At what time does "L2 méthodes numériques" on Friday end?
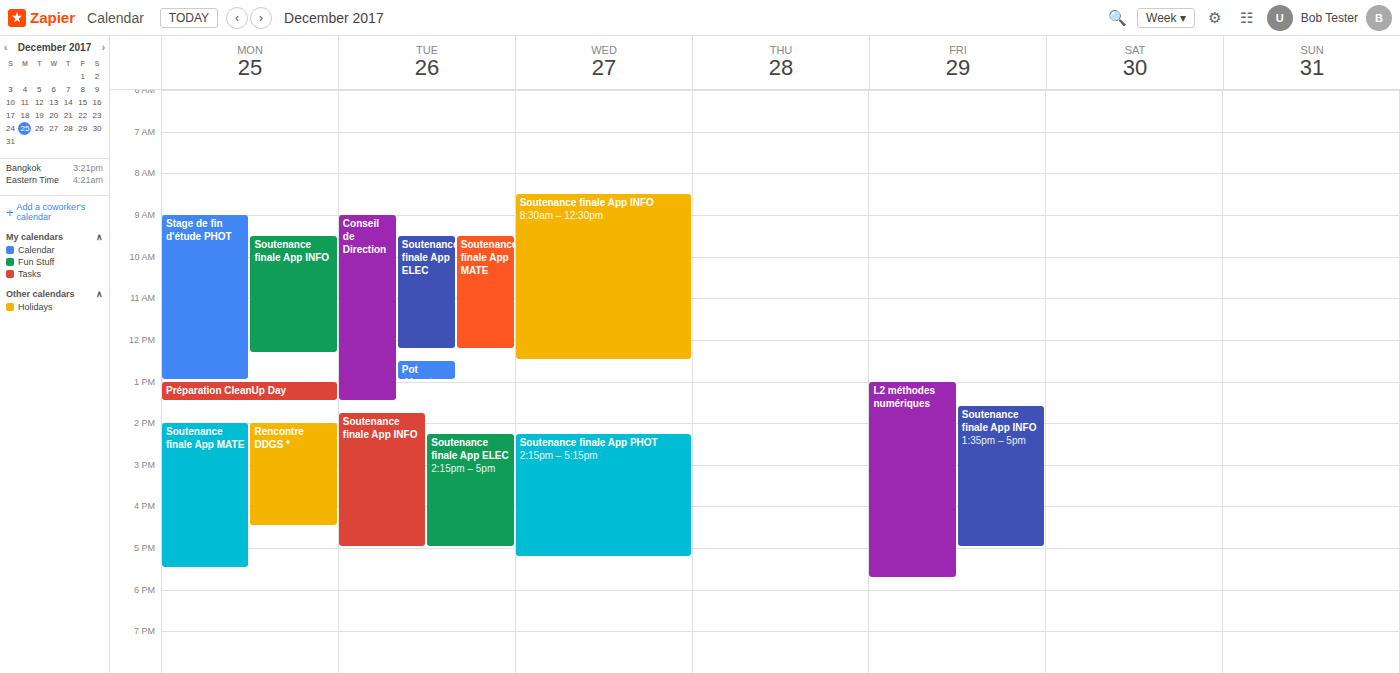
5:45 PM